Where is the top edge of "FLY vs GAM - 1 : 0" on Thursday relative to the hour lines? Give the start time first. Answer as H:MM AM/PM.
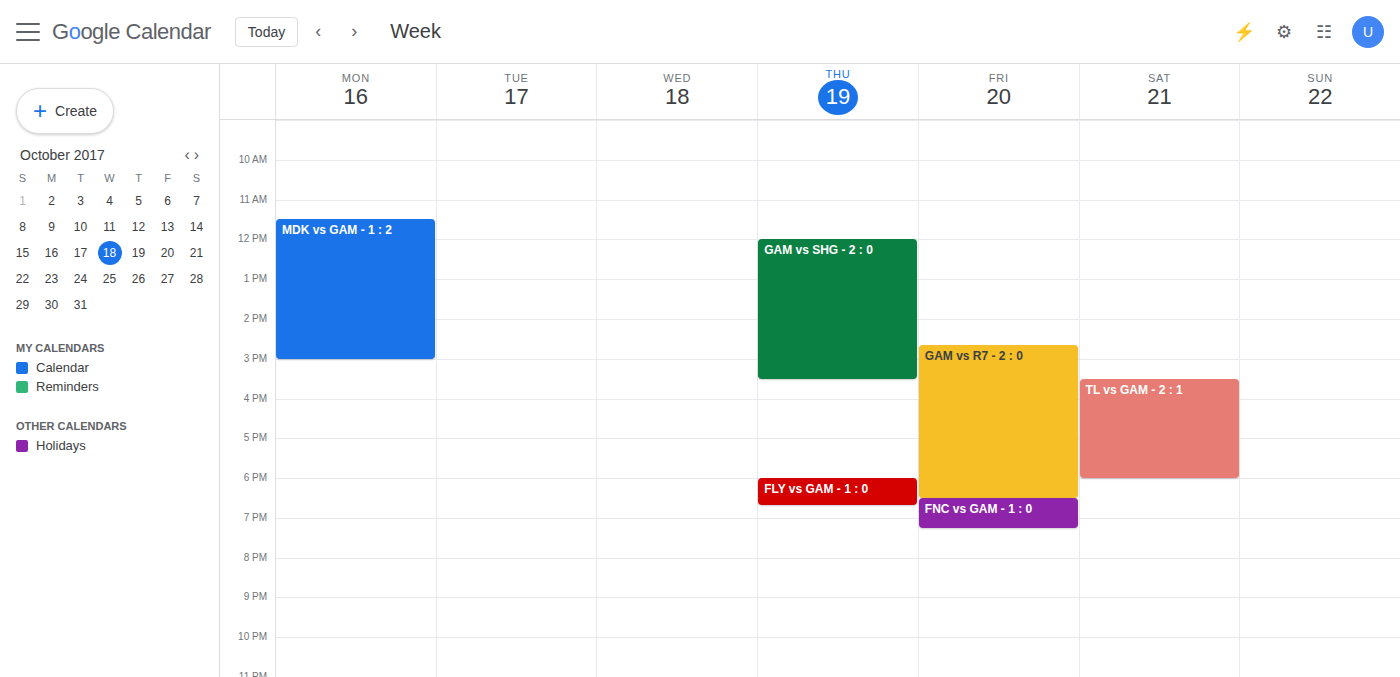
6:00 PM -- exactly on the 6 PM line.